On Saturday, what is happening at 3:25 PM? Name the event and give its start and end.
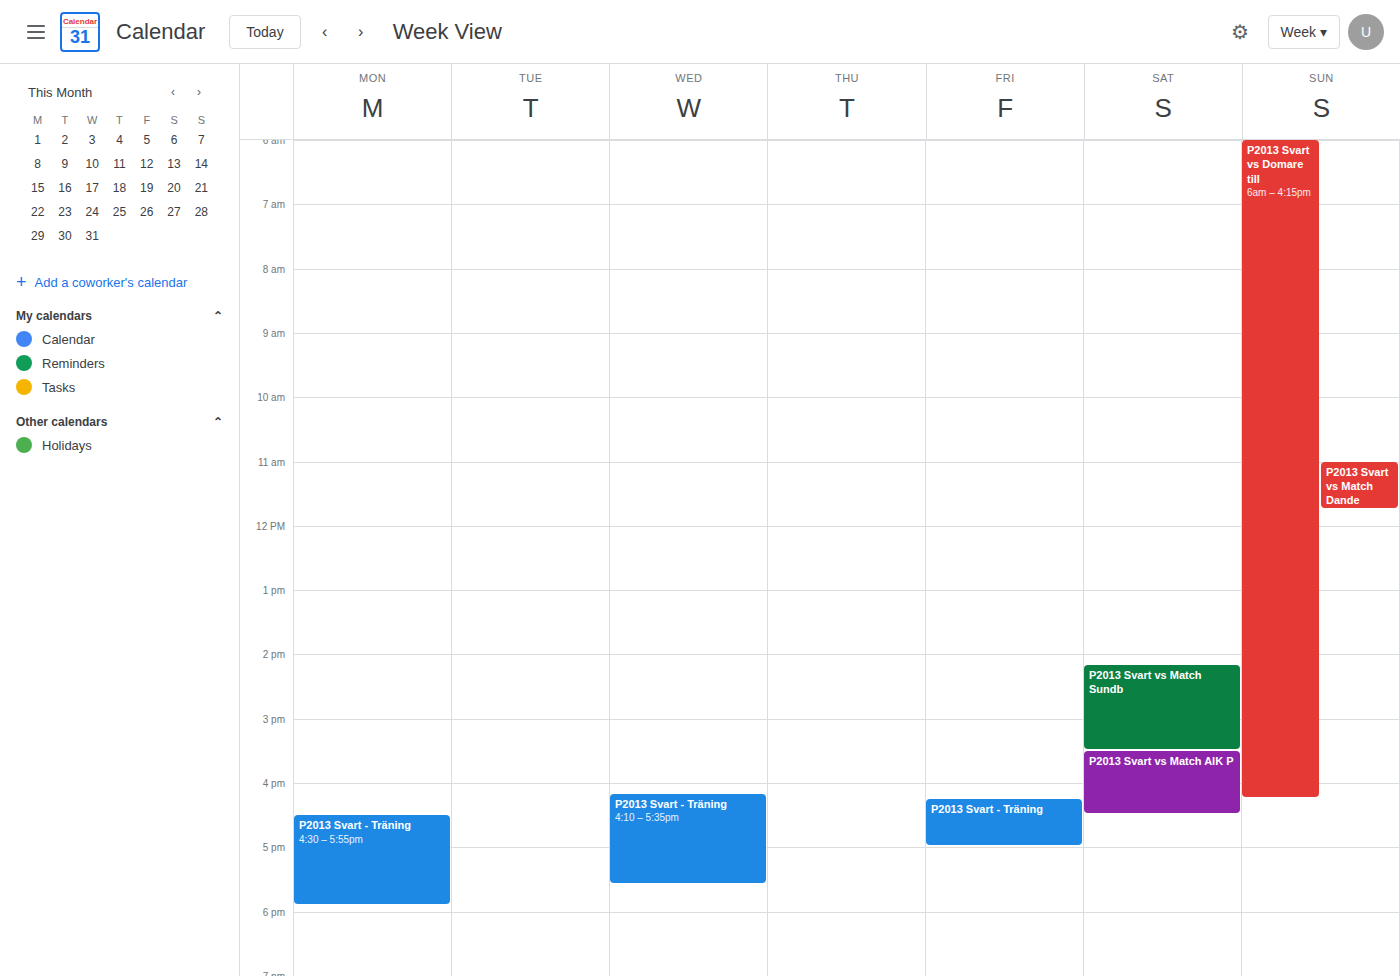
"P2013 Svart vs Match Sundb", 2:10 PM to 3:30 PM